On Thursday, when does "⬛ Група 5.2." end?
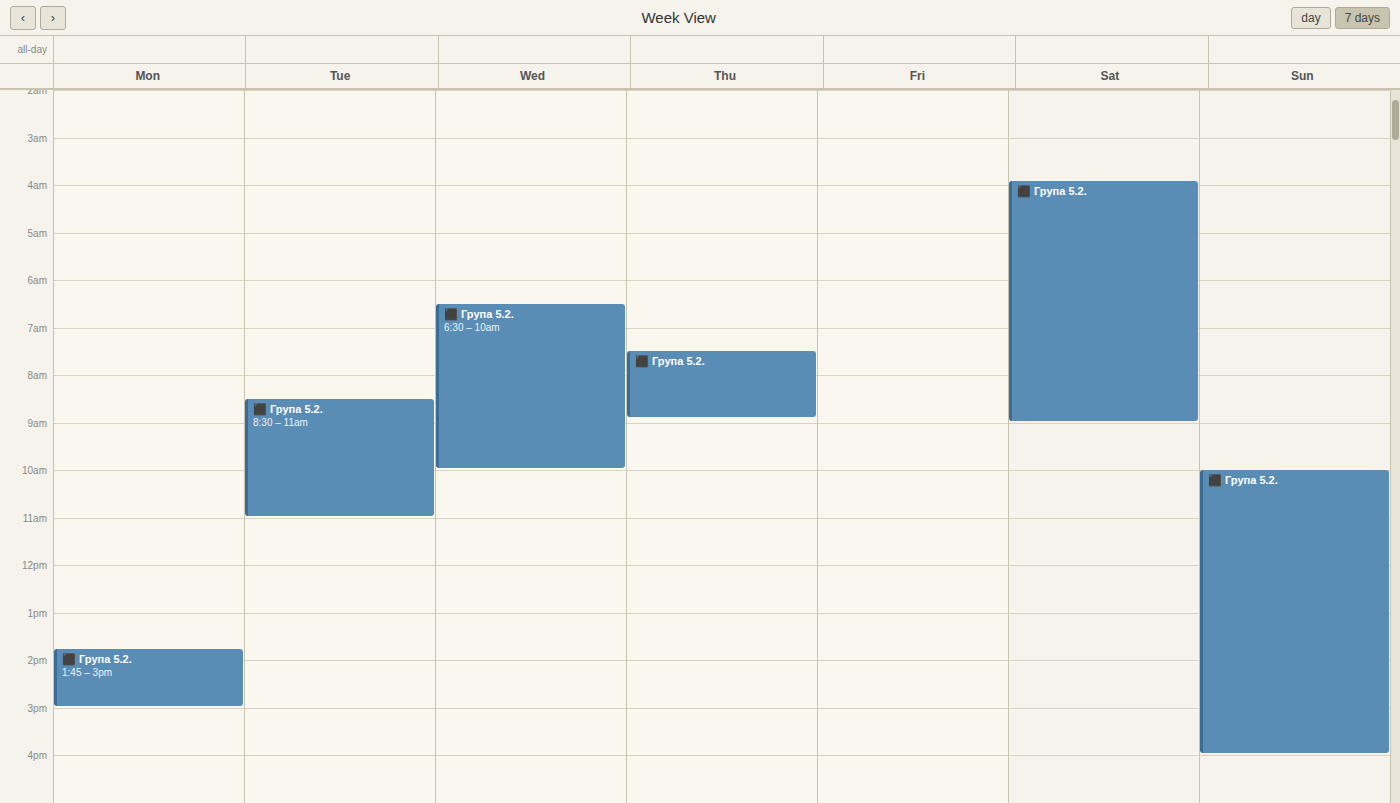
8:55 AM